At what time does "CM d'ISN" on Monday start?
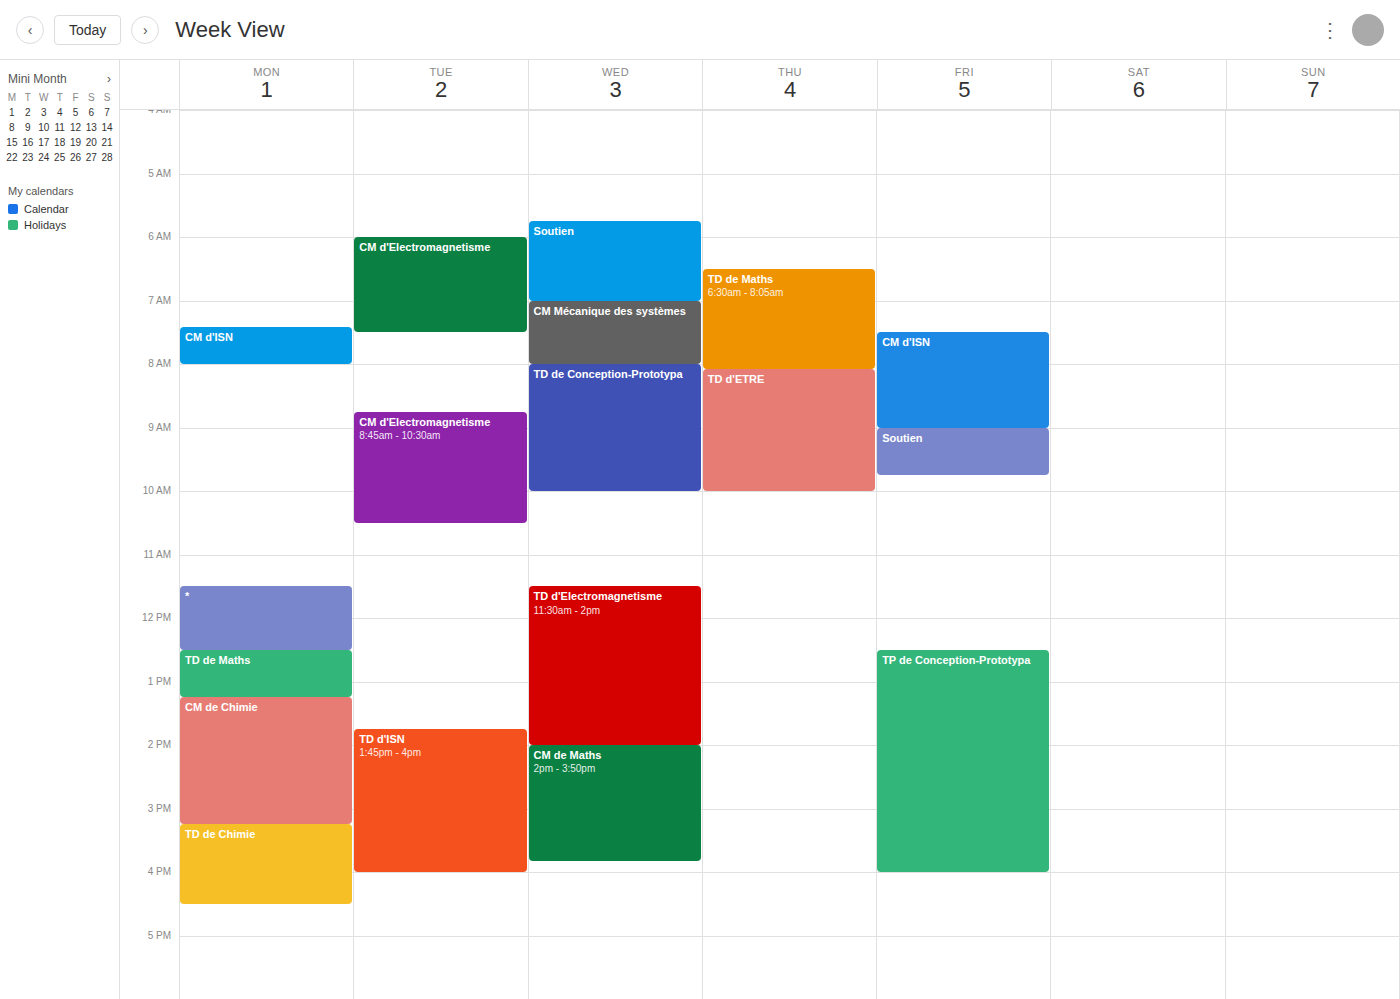
07:25